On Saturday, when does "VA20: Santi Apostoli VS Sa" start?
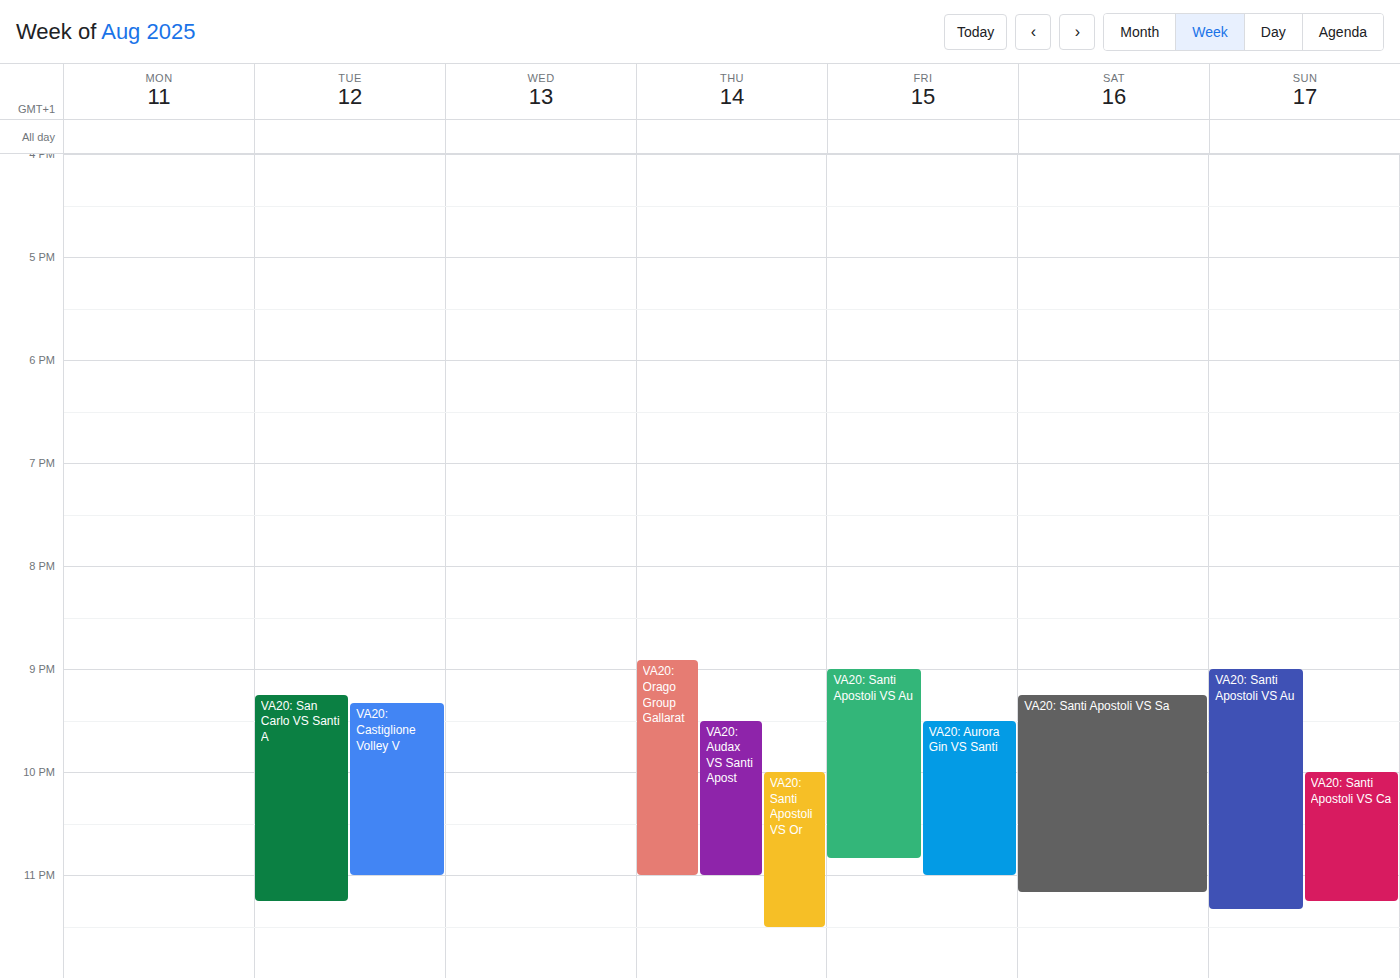
9:15 PM